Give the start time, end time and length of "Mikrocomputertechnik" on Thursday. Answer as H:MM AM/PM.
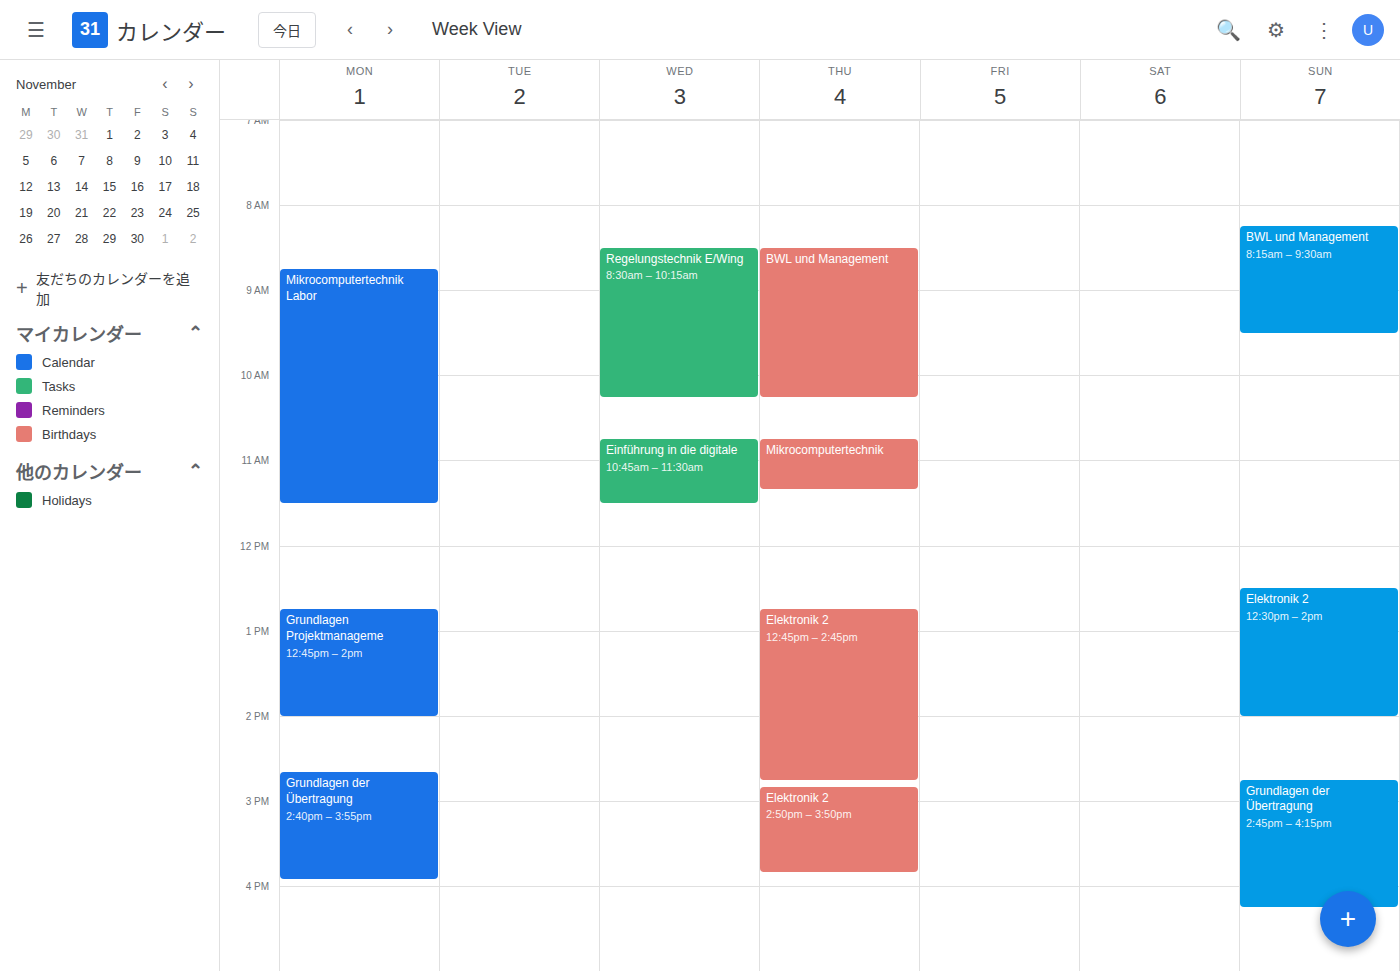
10:45 AM to 11:20 AM, 35 minutes